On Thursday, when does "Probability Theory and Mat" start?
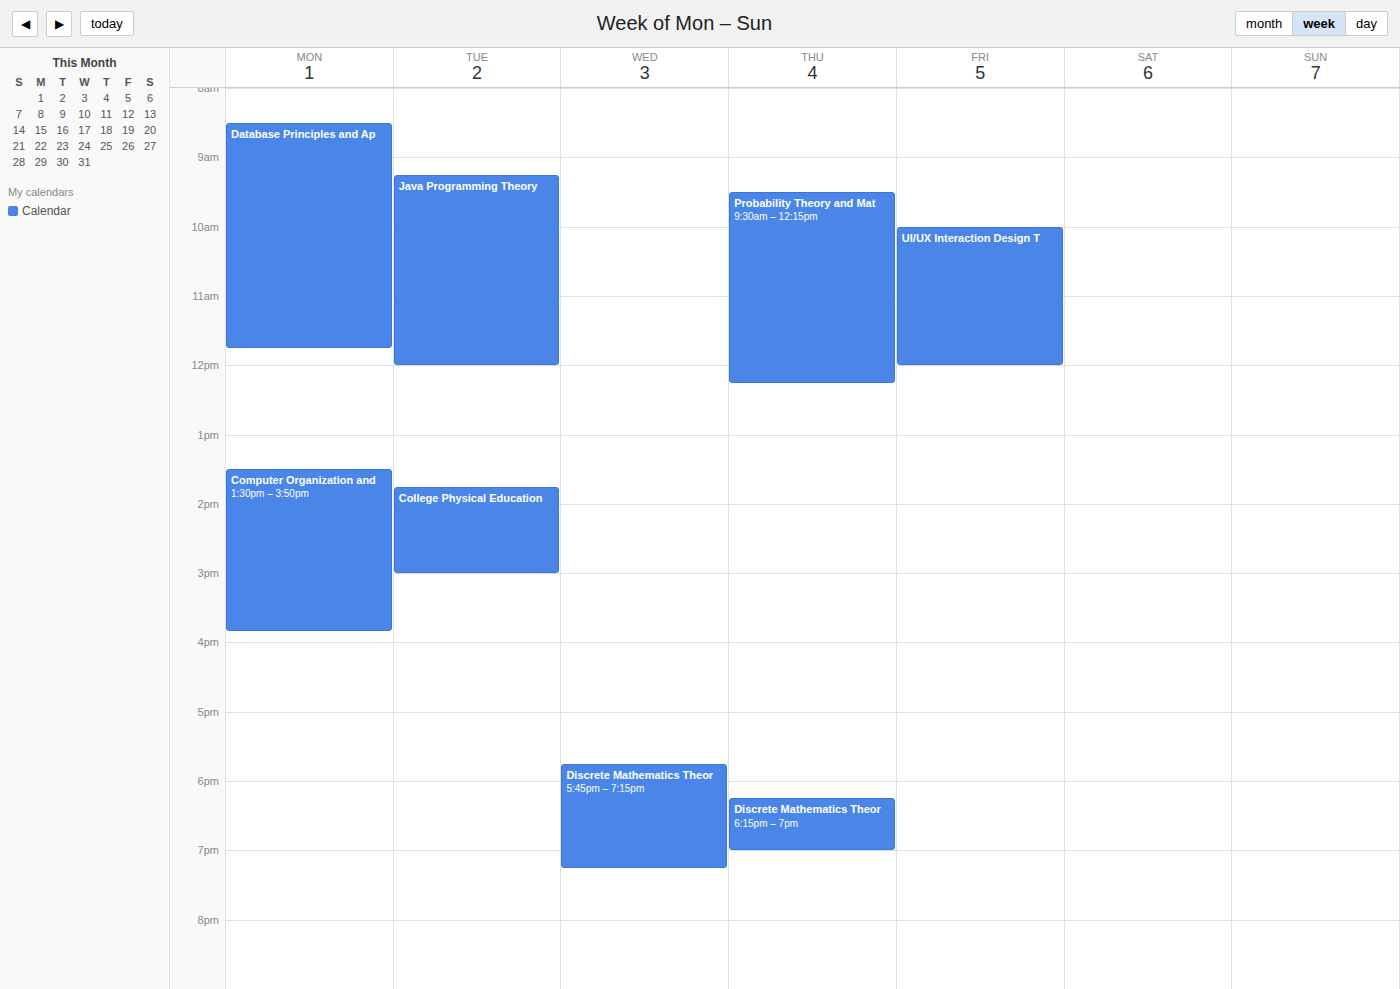
9:30 AM